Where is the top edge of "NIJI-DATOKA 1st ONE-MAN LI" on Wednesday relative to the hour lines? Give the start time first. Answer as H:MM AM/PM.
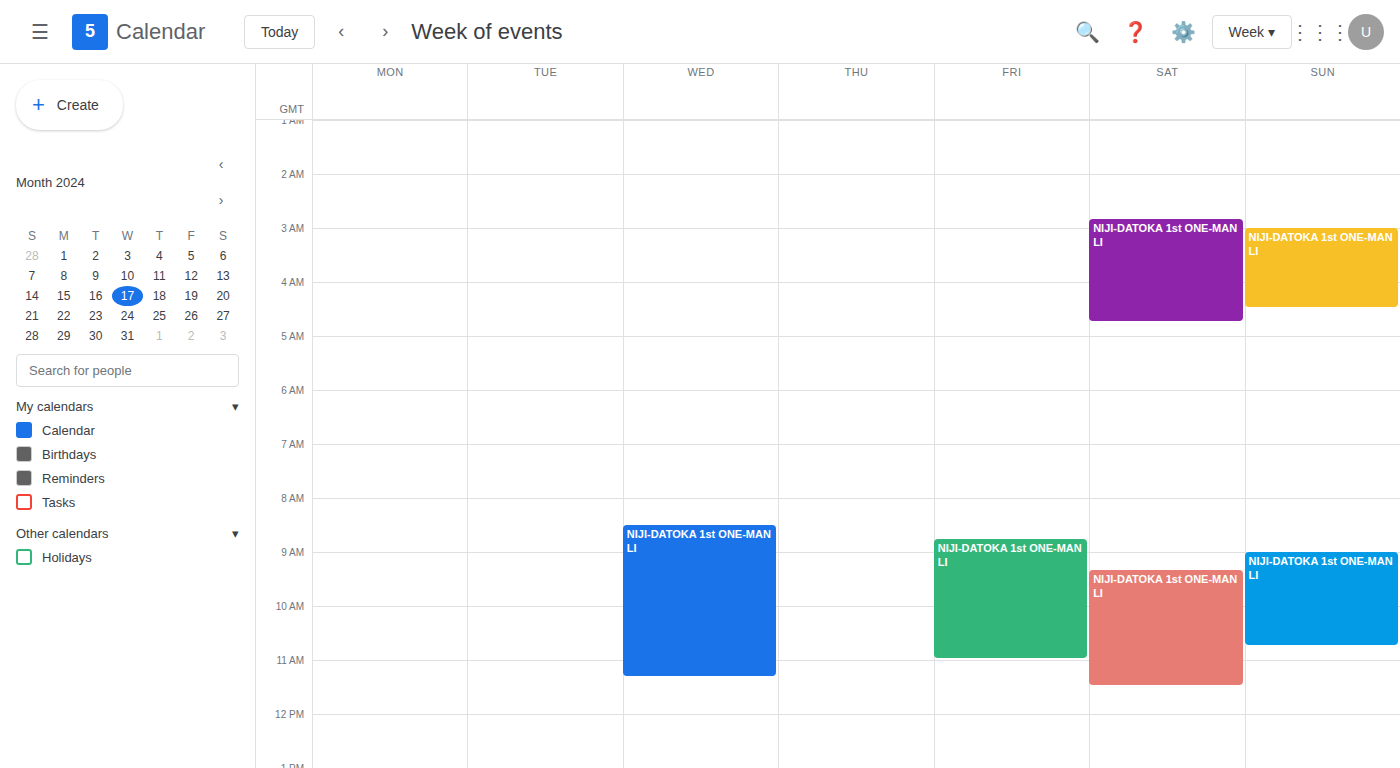
8:30 AM -- halfway between the 8 AM and 9 AM lines.